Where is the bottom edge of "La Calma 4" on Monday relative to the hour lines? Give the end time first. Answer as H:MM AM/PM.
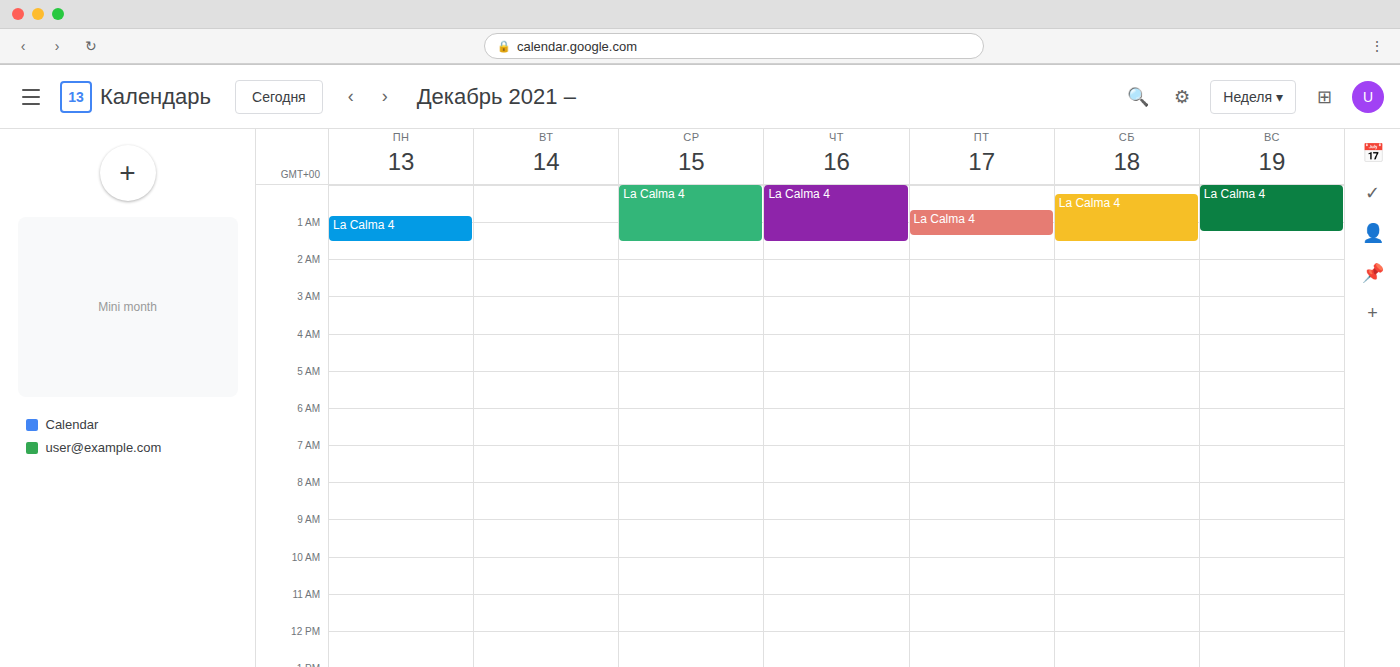
1:30 AM -- halfway between the 1 AM and 2 AM lines.